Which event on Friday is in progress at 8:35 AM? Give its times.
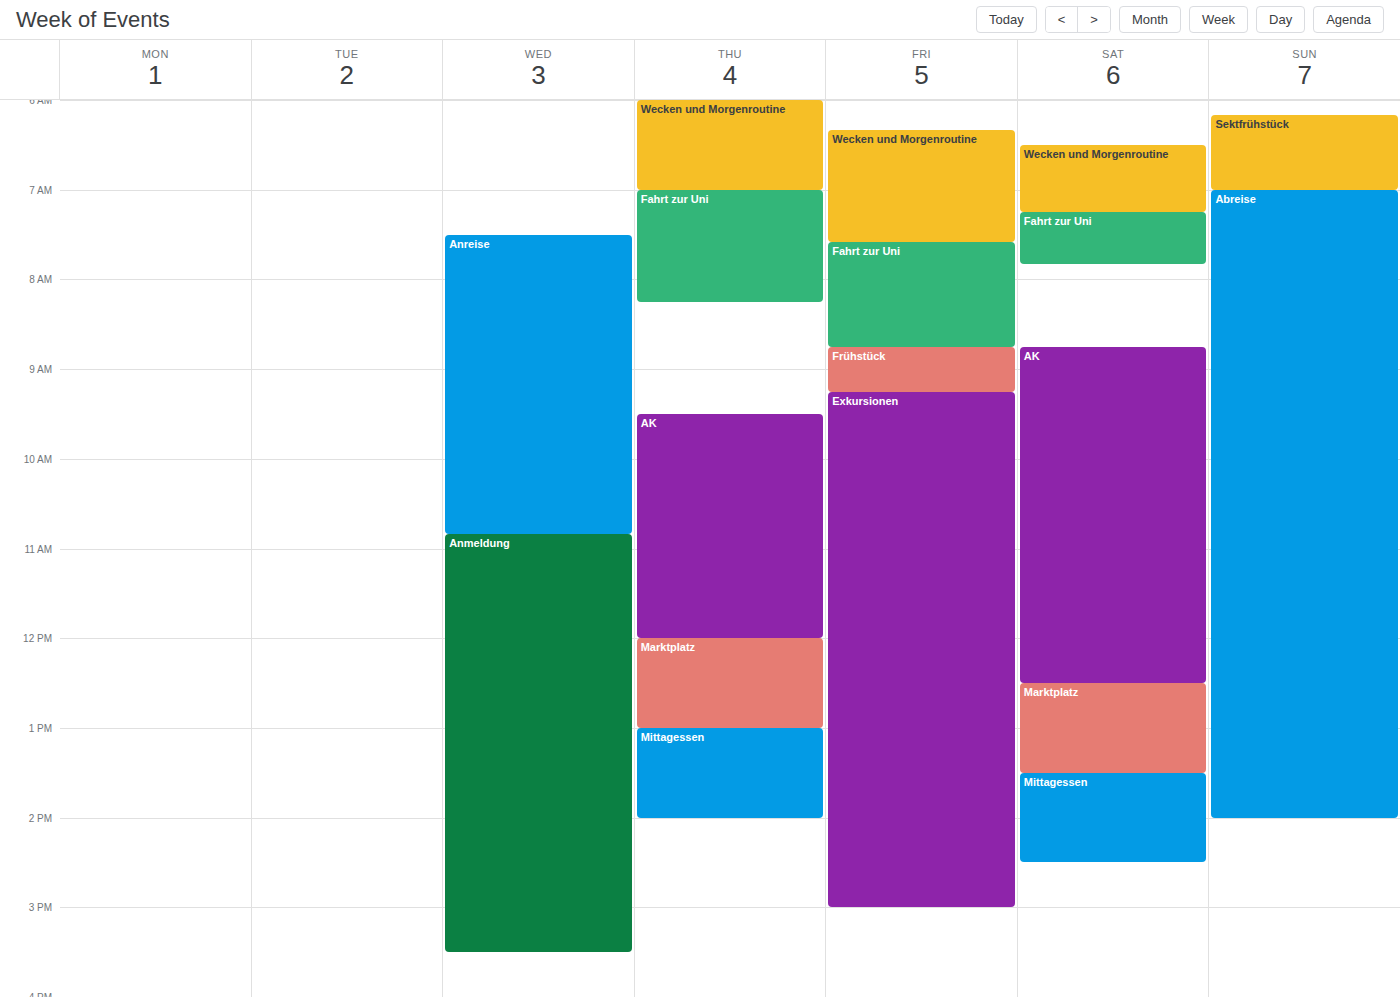
"Fahrt zur Uni", 7:35 AM to 8:45 AM